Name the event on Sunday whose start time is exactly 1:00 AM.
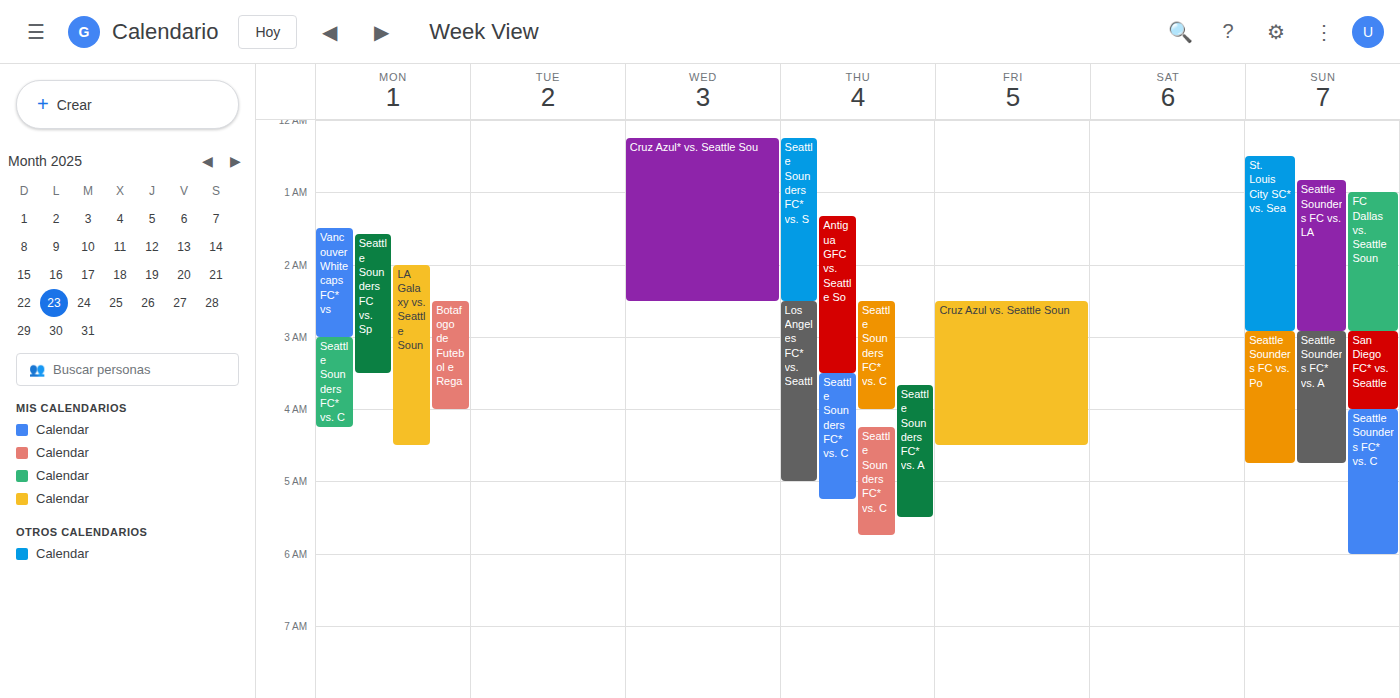
"FC Dallas vs. Seattle Soun"